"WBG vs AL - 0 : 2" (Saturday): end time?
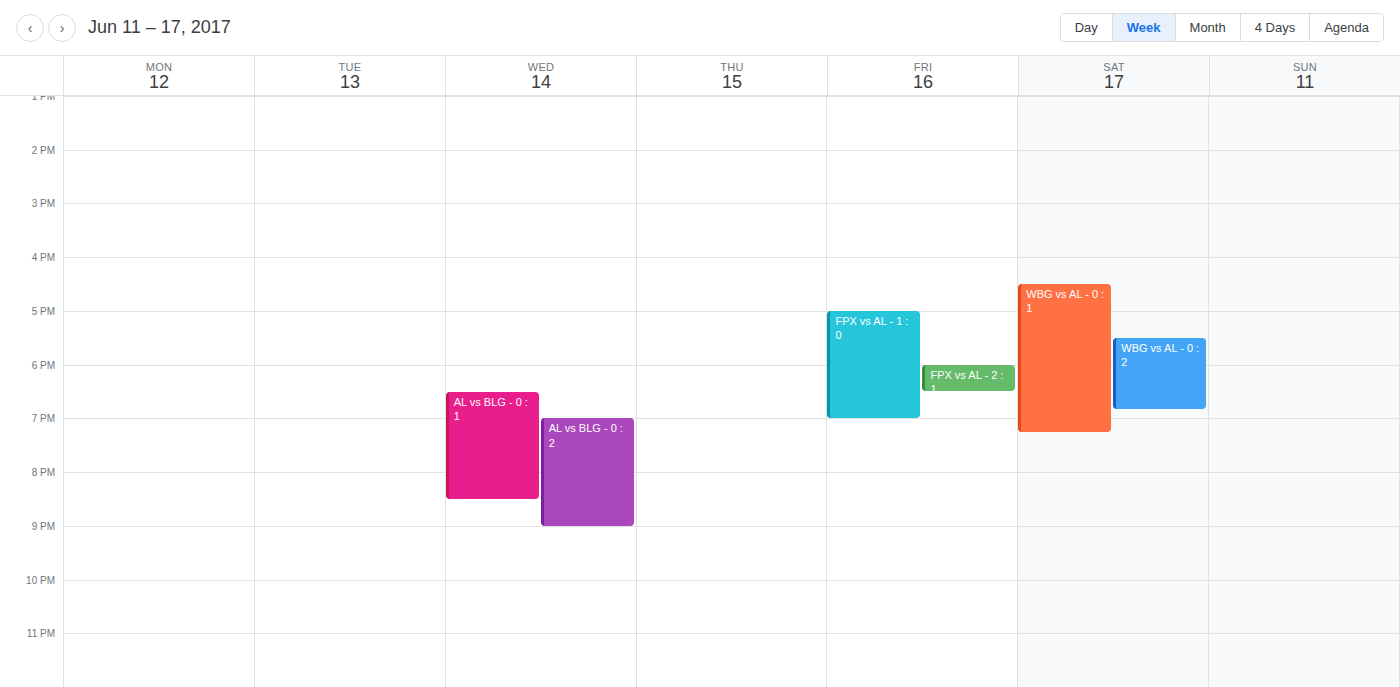
6:50 PM